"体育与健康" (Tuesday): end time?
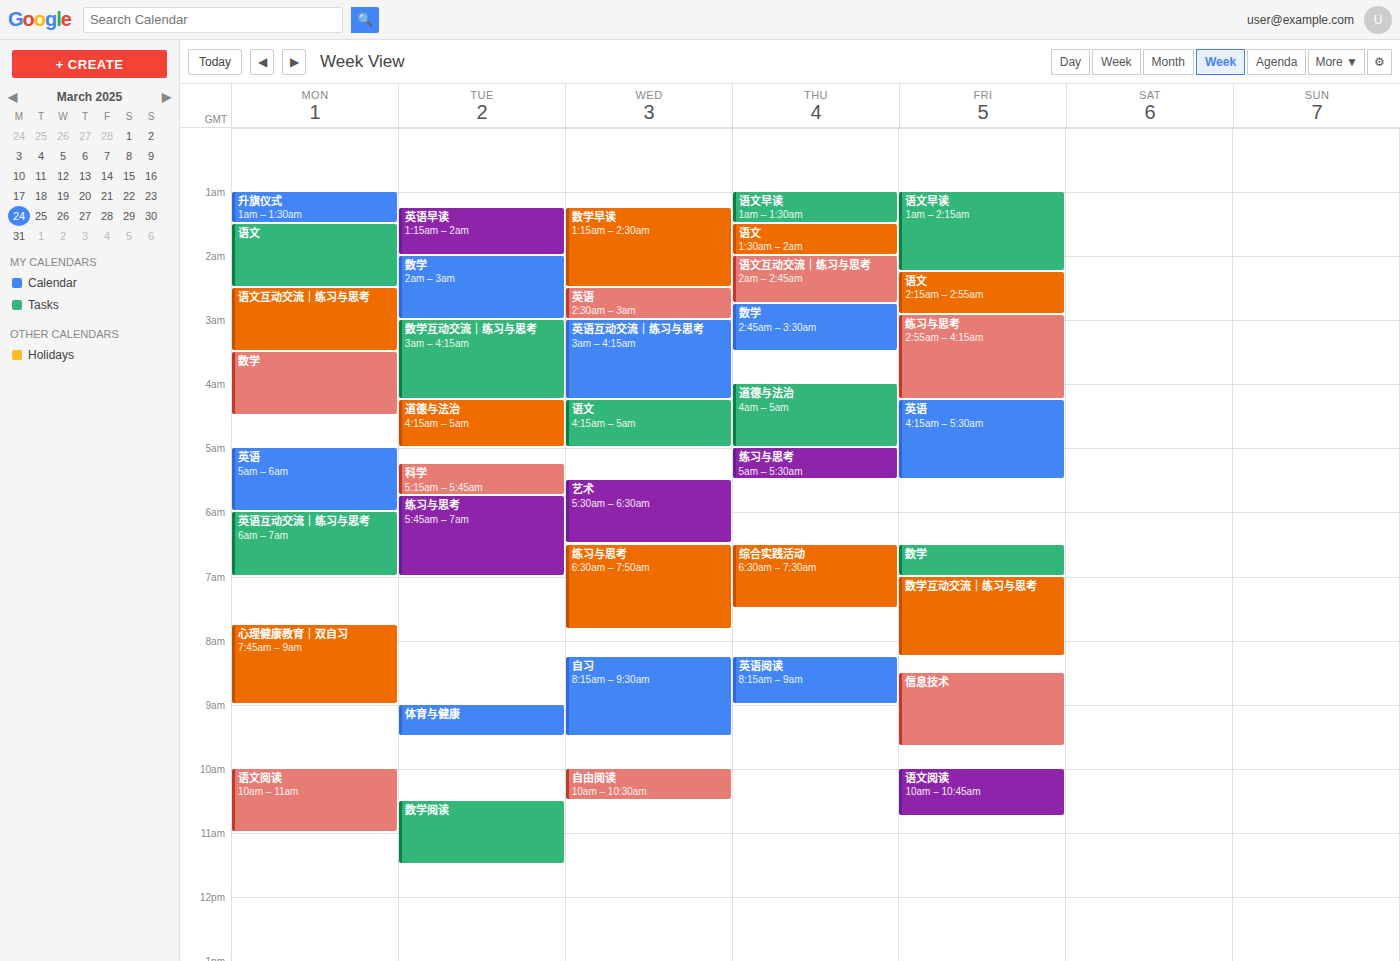
9:30 AM